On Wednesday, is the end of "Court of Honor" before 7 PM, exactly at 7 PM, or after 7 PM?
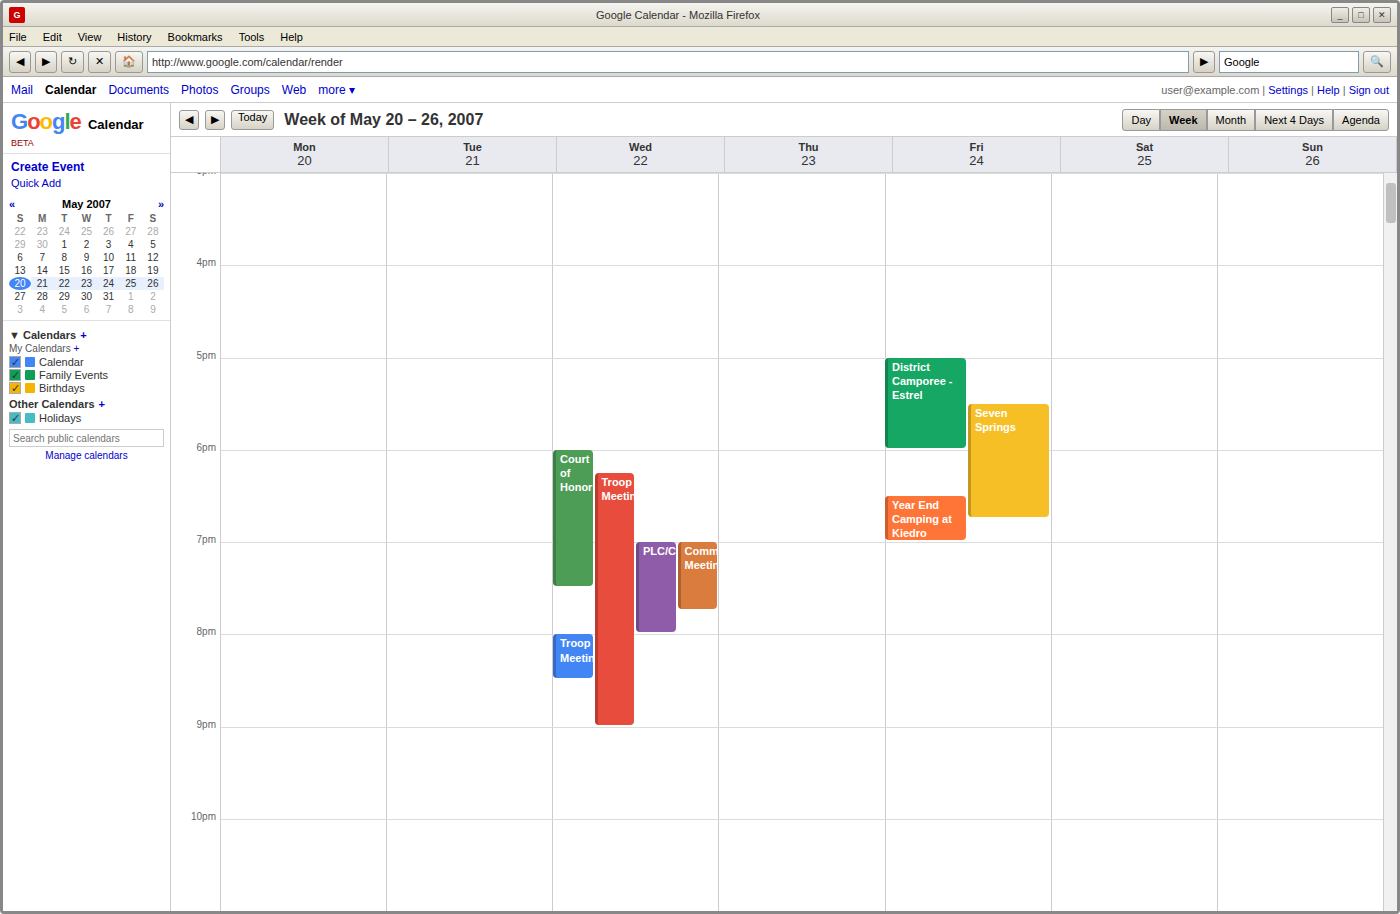
7:30 PM -- after 7 PM, 30 minutes below the 7 PM line.